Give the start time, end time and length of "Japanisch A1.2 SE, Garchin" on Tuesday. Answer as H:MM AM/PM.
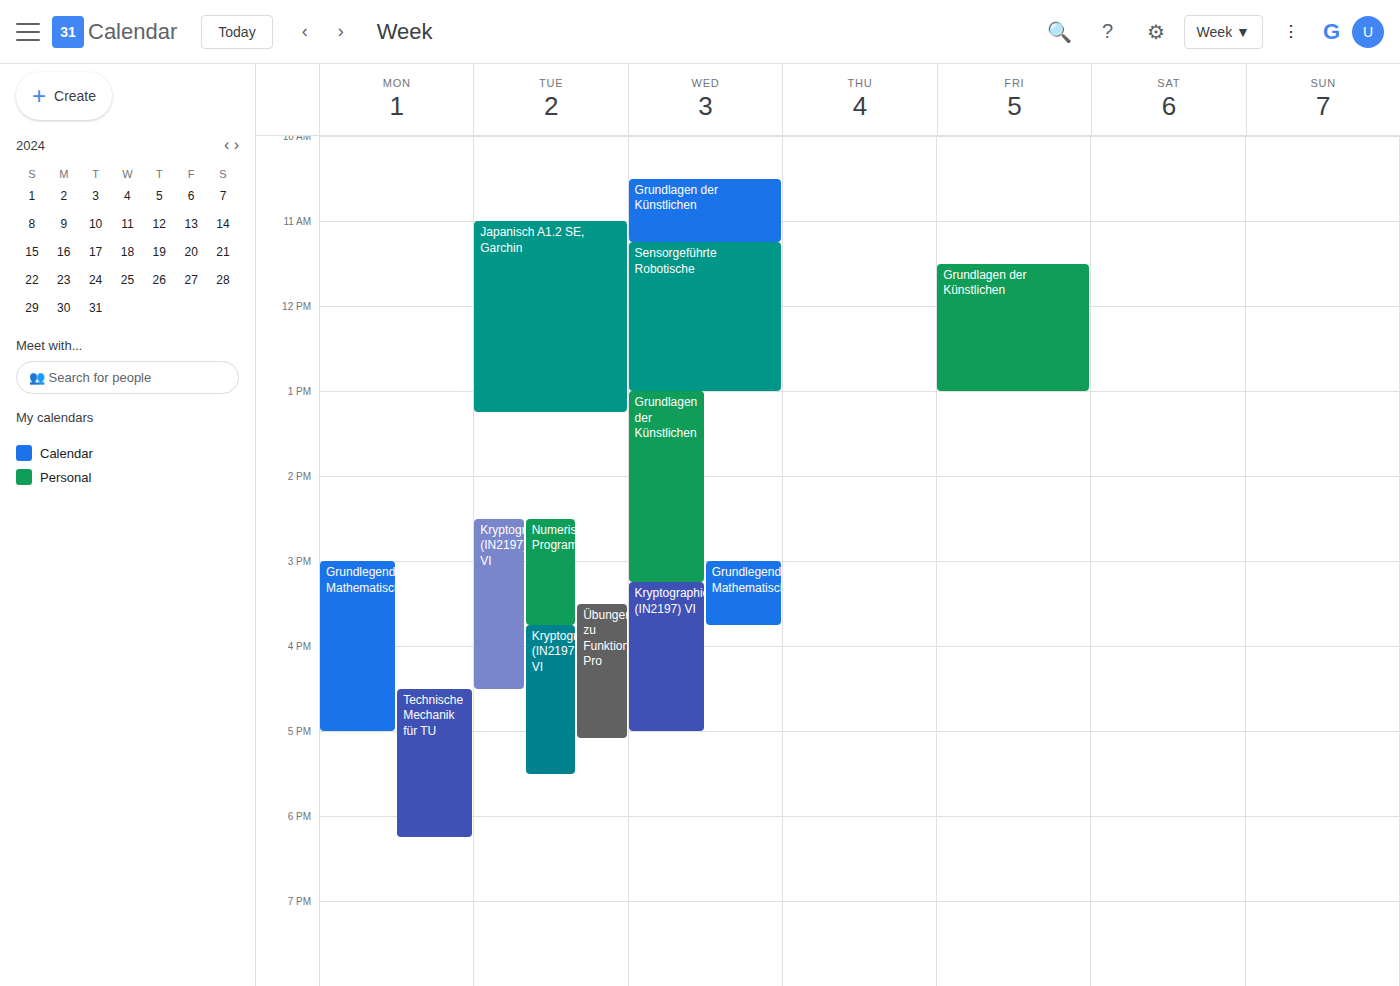
11:00 AM to 1:15 PM, 2 hours 15 minutes